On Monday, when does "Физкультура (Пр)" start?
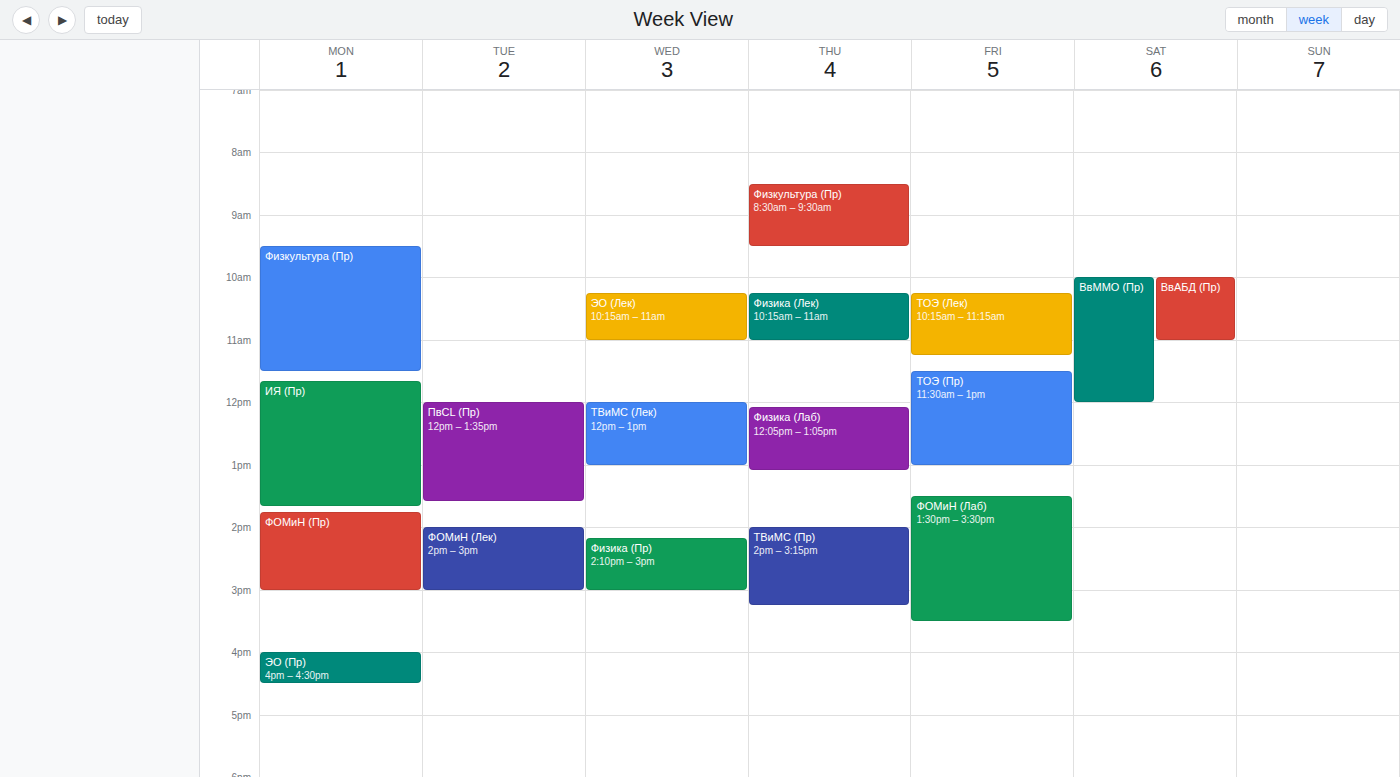
9:30 AM